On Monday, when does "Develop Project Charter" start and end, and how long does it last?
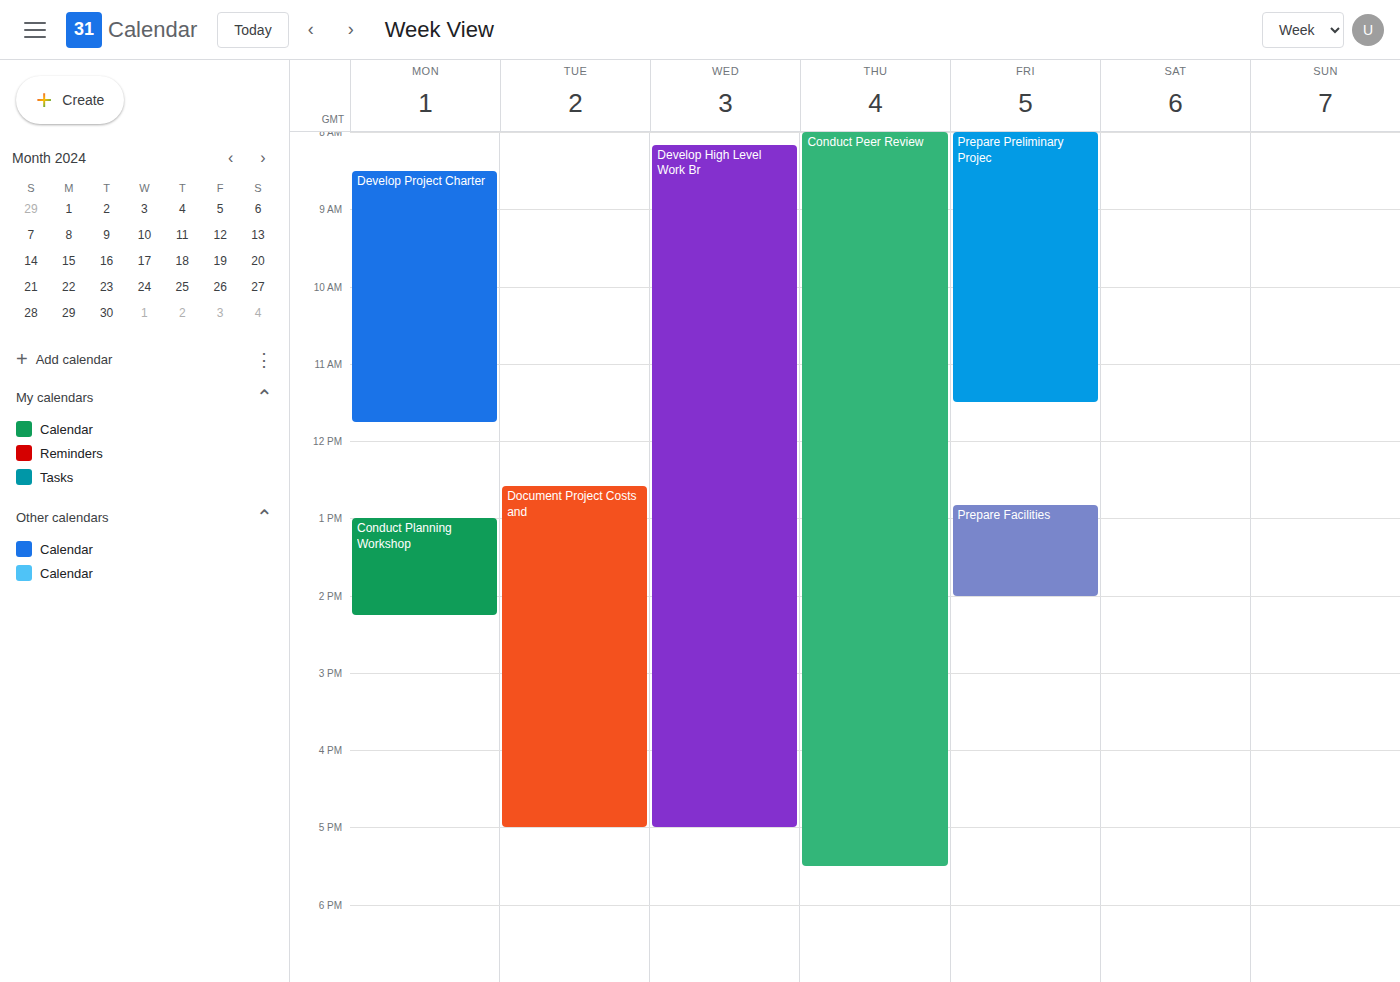
8:30 AM to 11:45 AM, 3 hours 15 minutes